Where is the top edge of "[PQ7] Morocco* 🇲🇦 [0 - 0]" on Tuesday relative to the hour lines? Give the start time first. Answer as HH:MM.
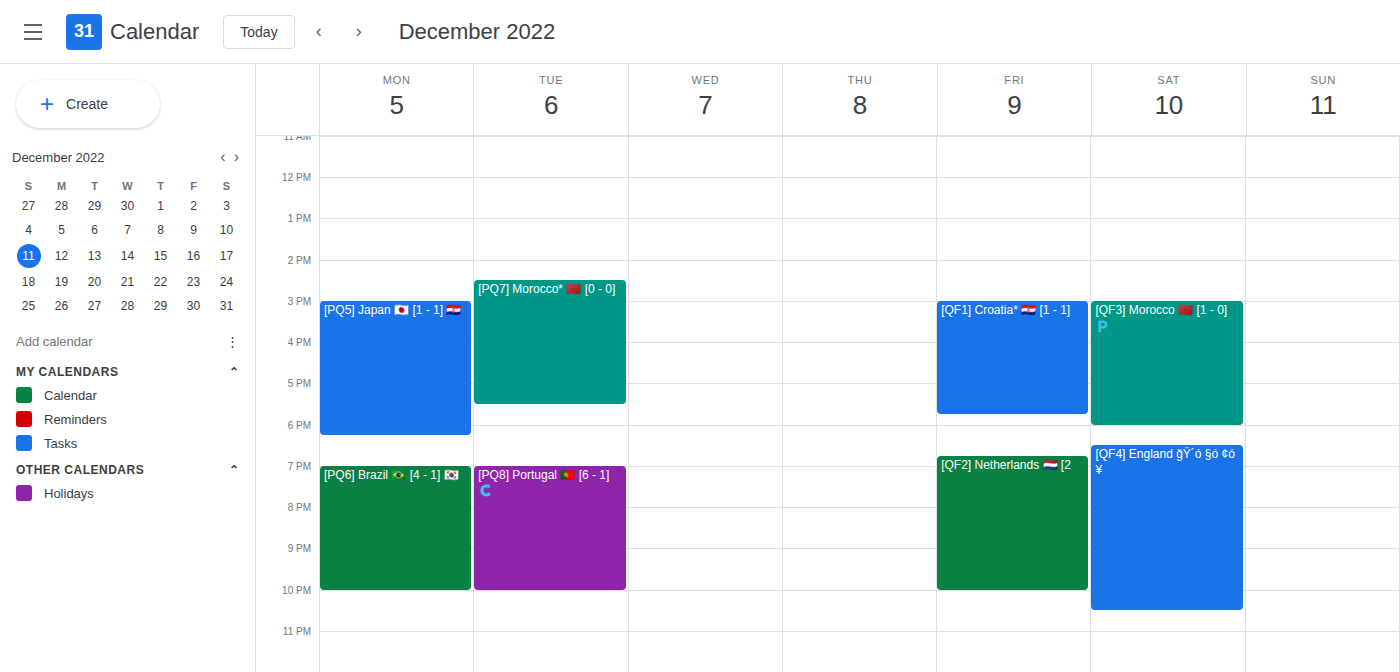
14:30 -- halfway between the 14:00 and 15:00 lines.